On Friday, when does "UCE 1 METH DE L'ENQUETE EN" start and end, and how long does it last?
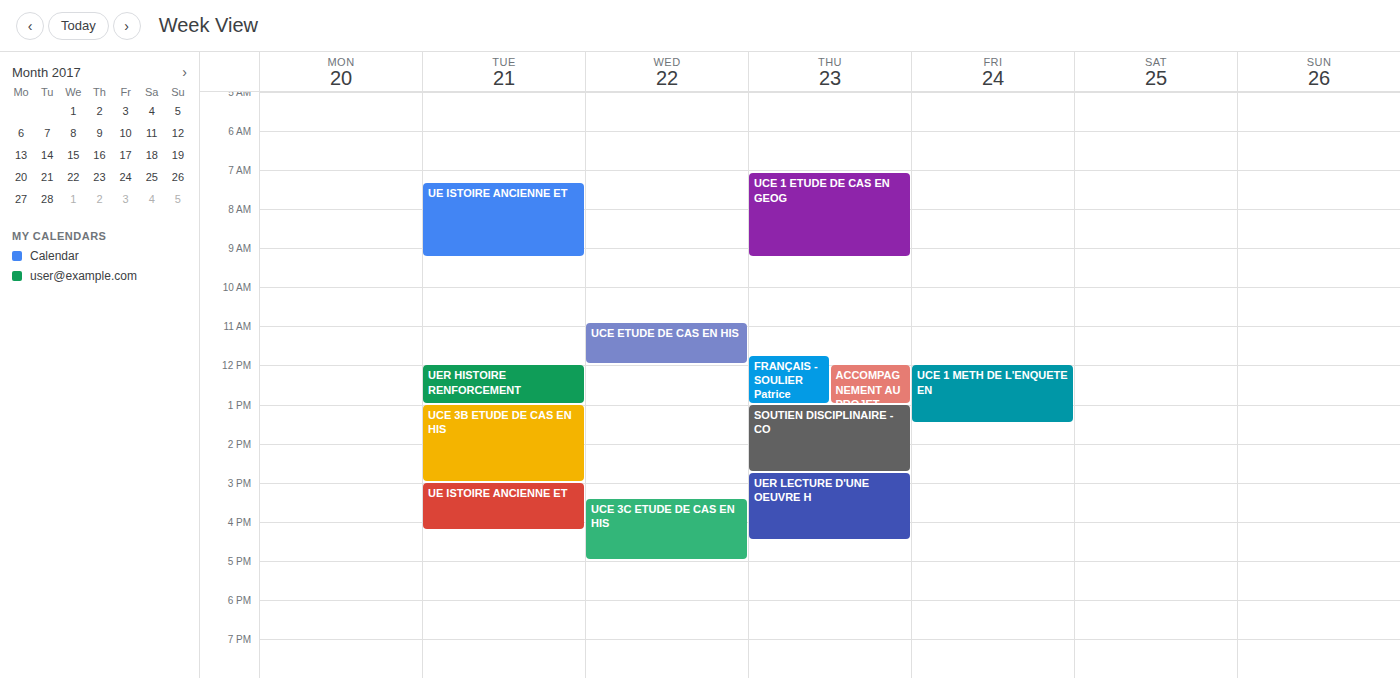
12:00 PM to 1:30 PM, 1 hour 30 minutes